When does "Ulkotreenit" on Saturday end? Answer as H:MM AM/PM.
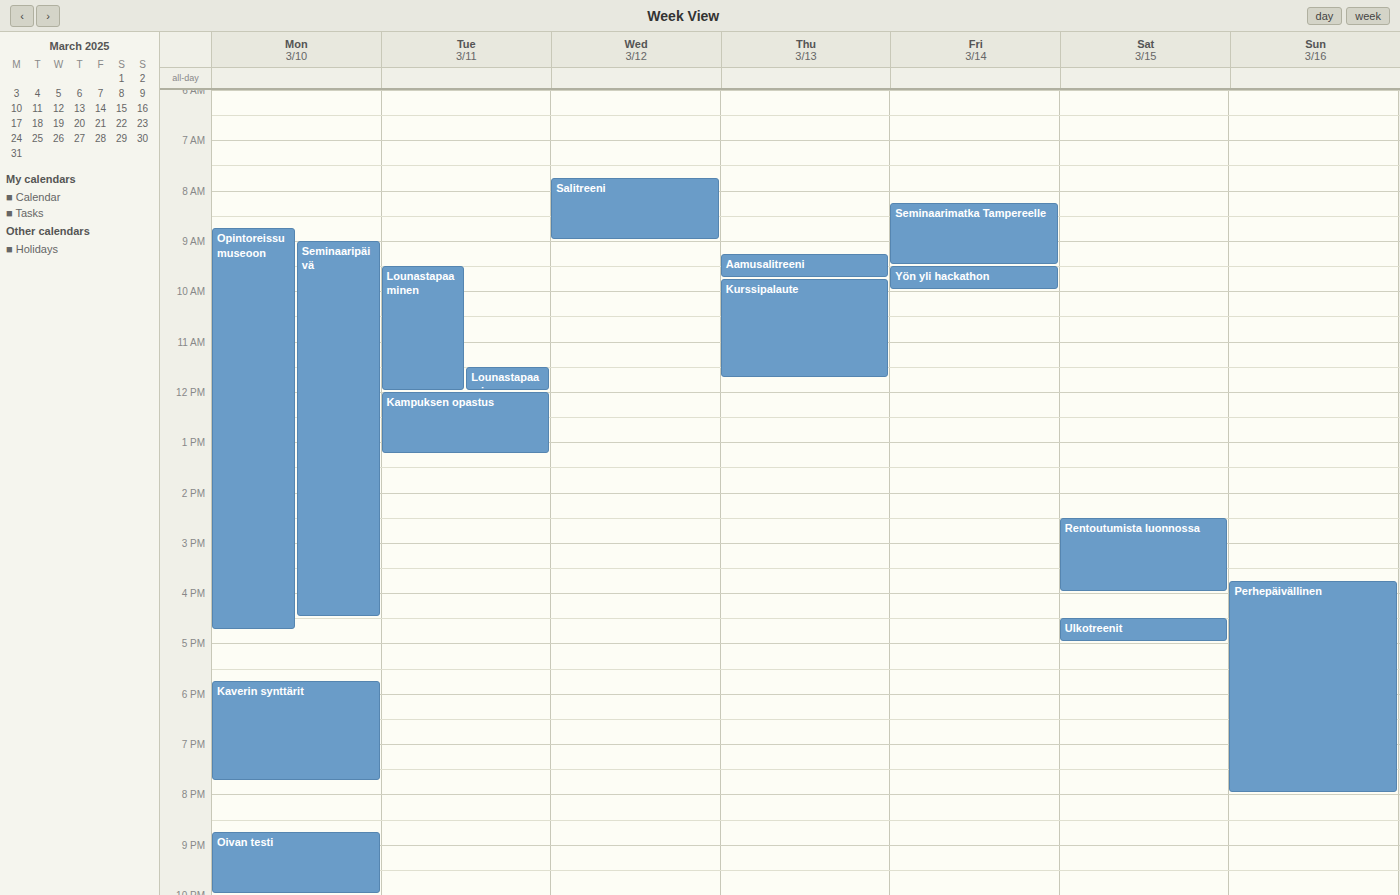
5:00 PM